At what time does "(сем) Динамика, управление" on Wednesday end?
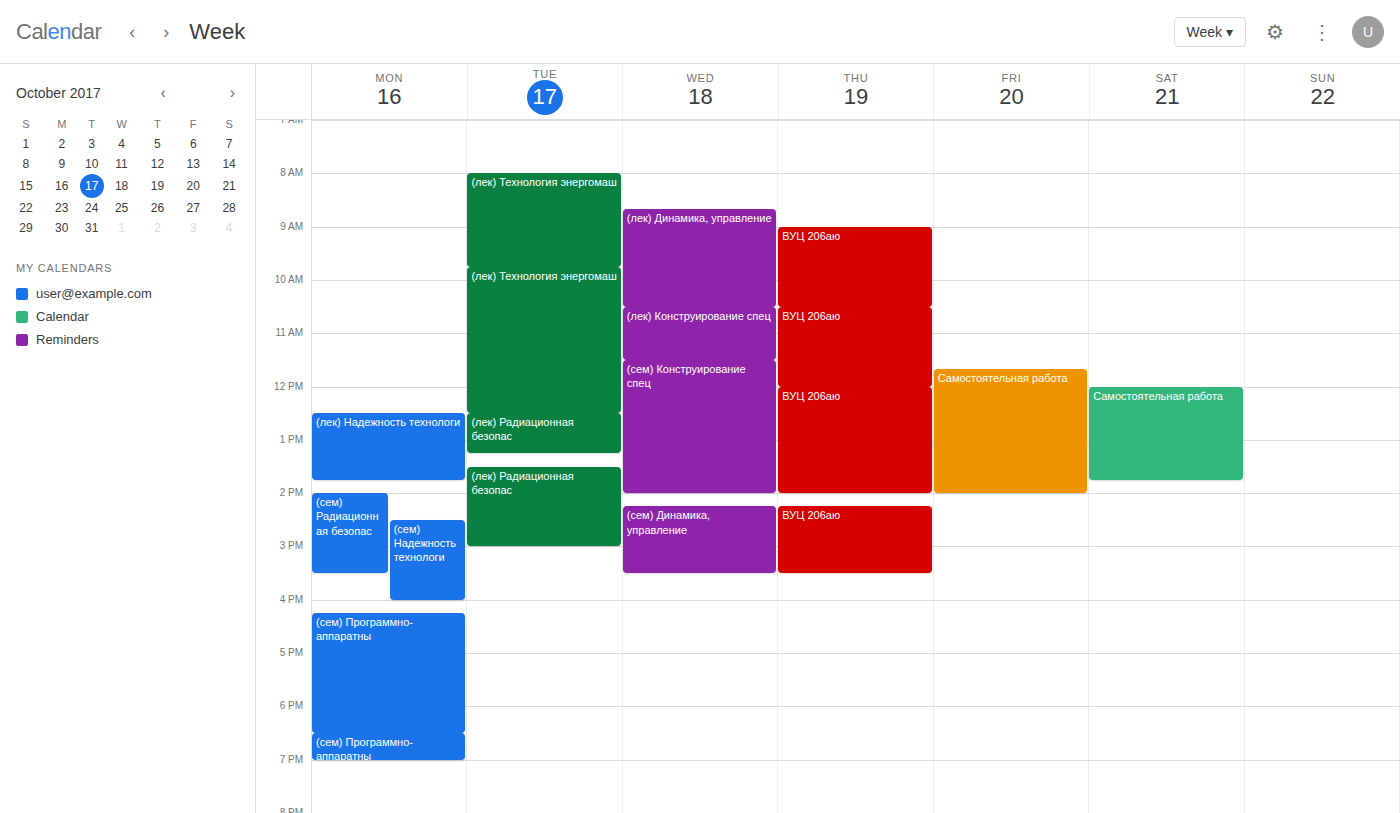
3:30 PM